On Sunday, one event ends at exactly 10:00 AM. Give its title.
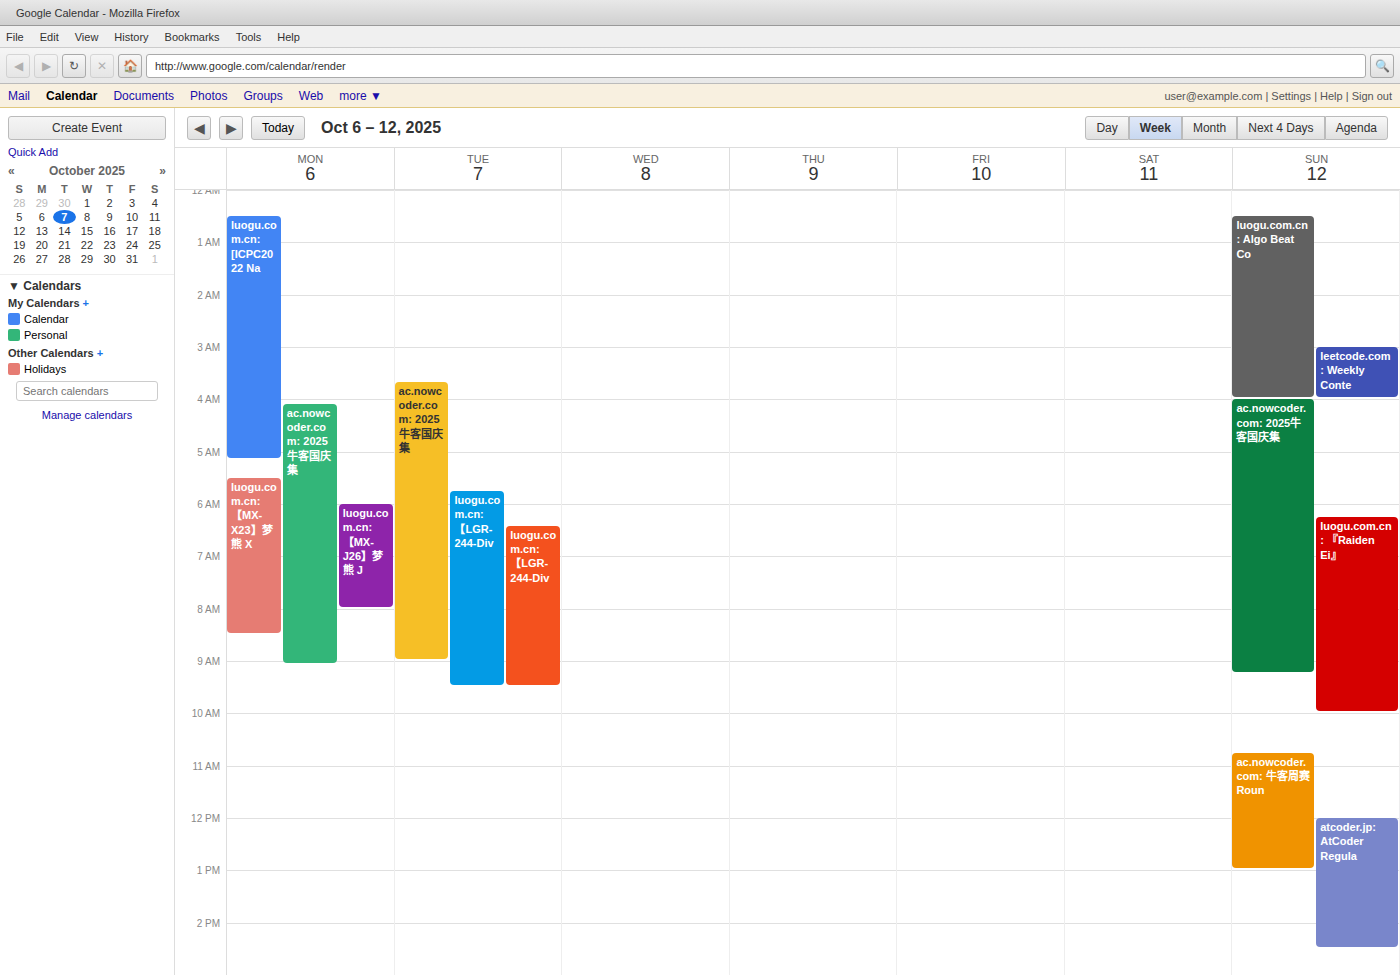
"luogu.com.cn: 『Raiden Ei』"